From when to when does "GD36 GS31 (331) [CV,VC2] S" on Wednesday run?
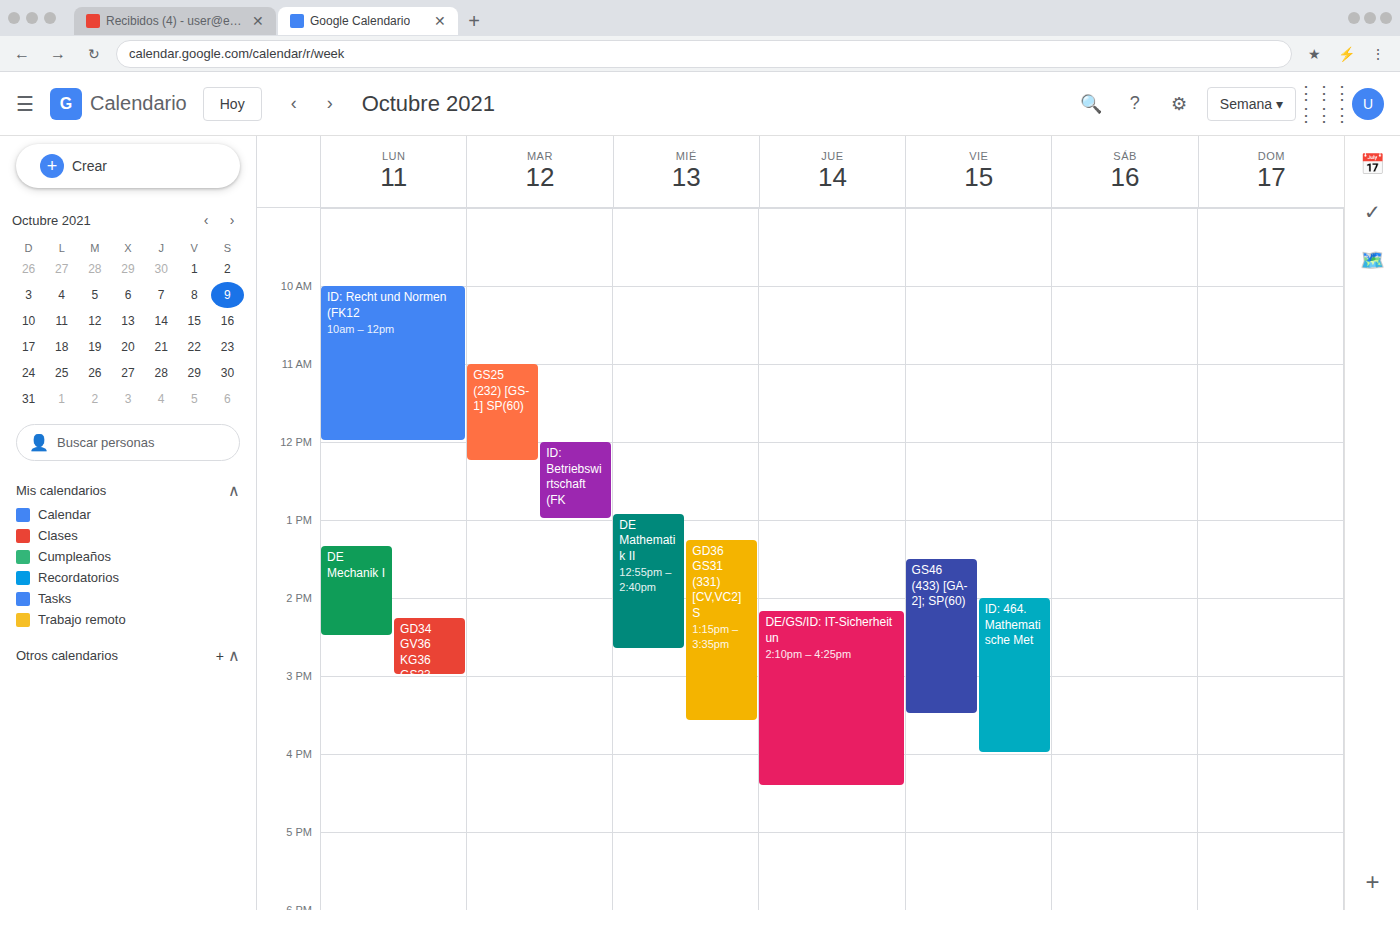
1:15 PM to 3:35 PM